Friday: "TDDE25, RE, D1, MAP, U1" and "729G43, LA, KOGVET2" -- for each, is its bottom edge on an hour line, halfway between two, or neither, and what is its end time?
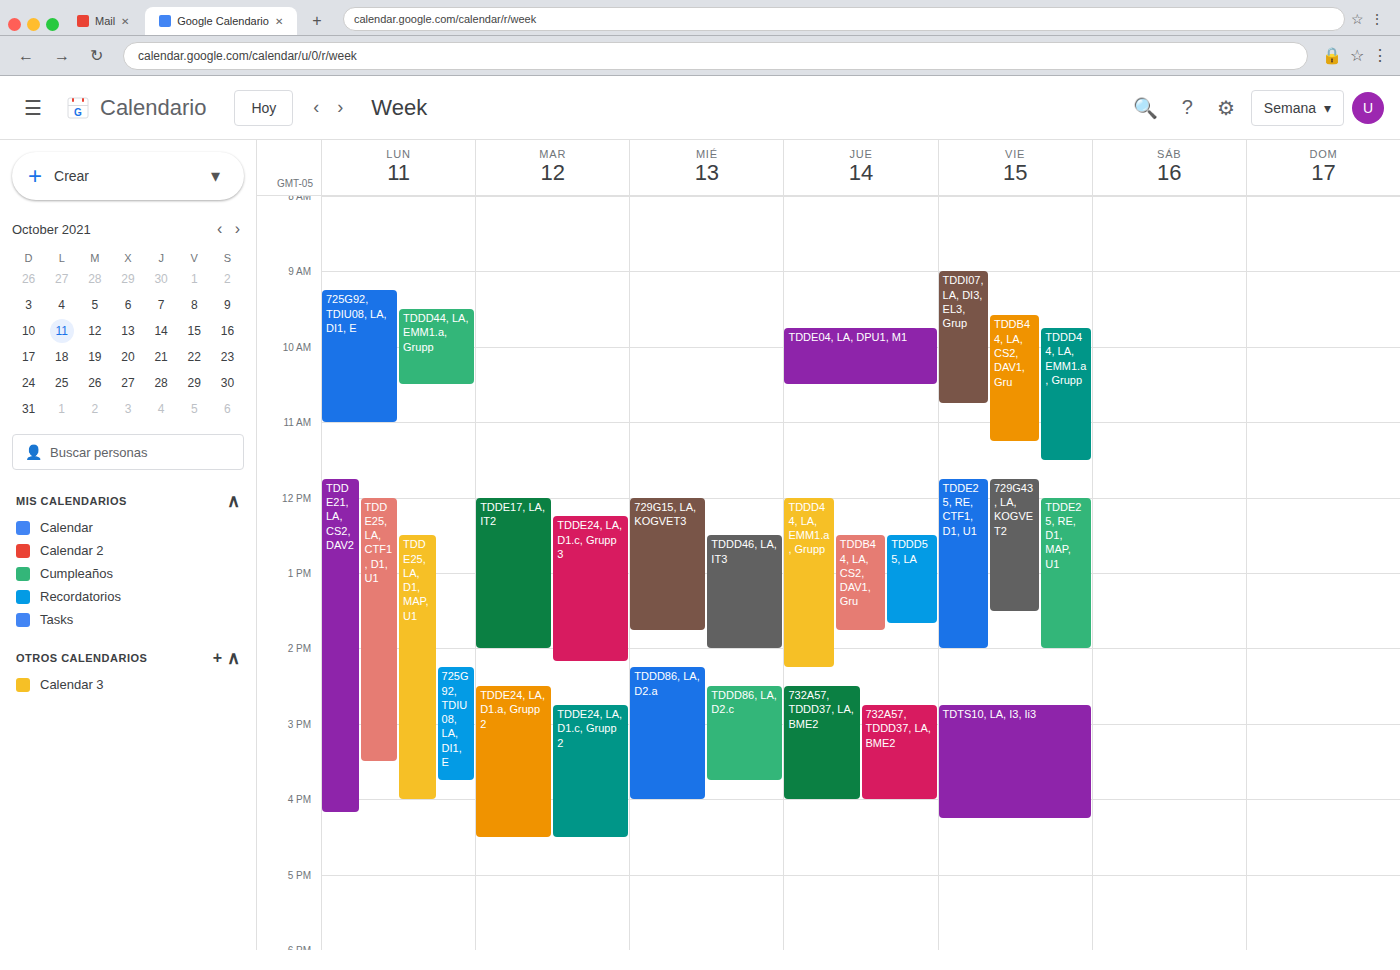
"TDDE25, RE, D1, MAP, U1": 2:00 PM, exactly on the 2 PM line. "729G43, LA, KOGVET2": 1:30 PM, halfway between the 1 PM and 2 PM lines.